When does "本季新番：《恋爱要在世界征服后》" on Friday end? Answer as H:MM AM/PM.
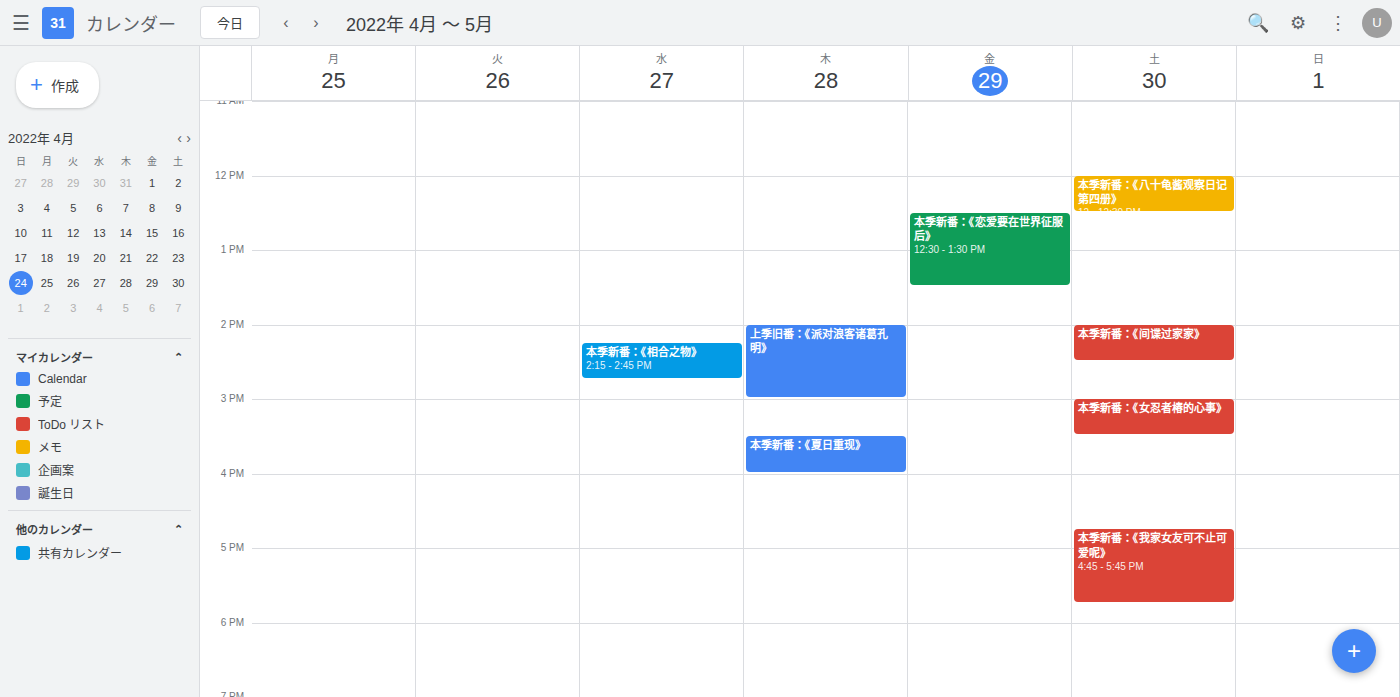
1:30 PM